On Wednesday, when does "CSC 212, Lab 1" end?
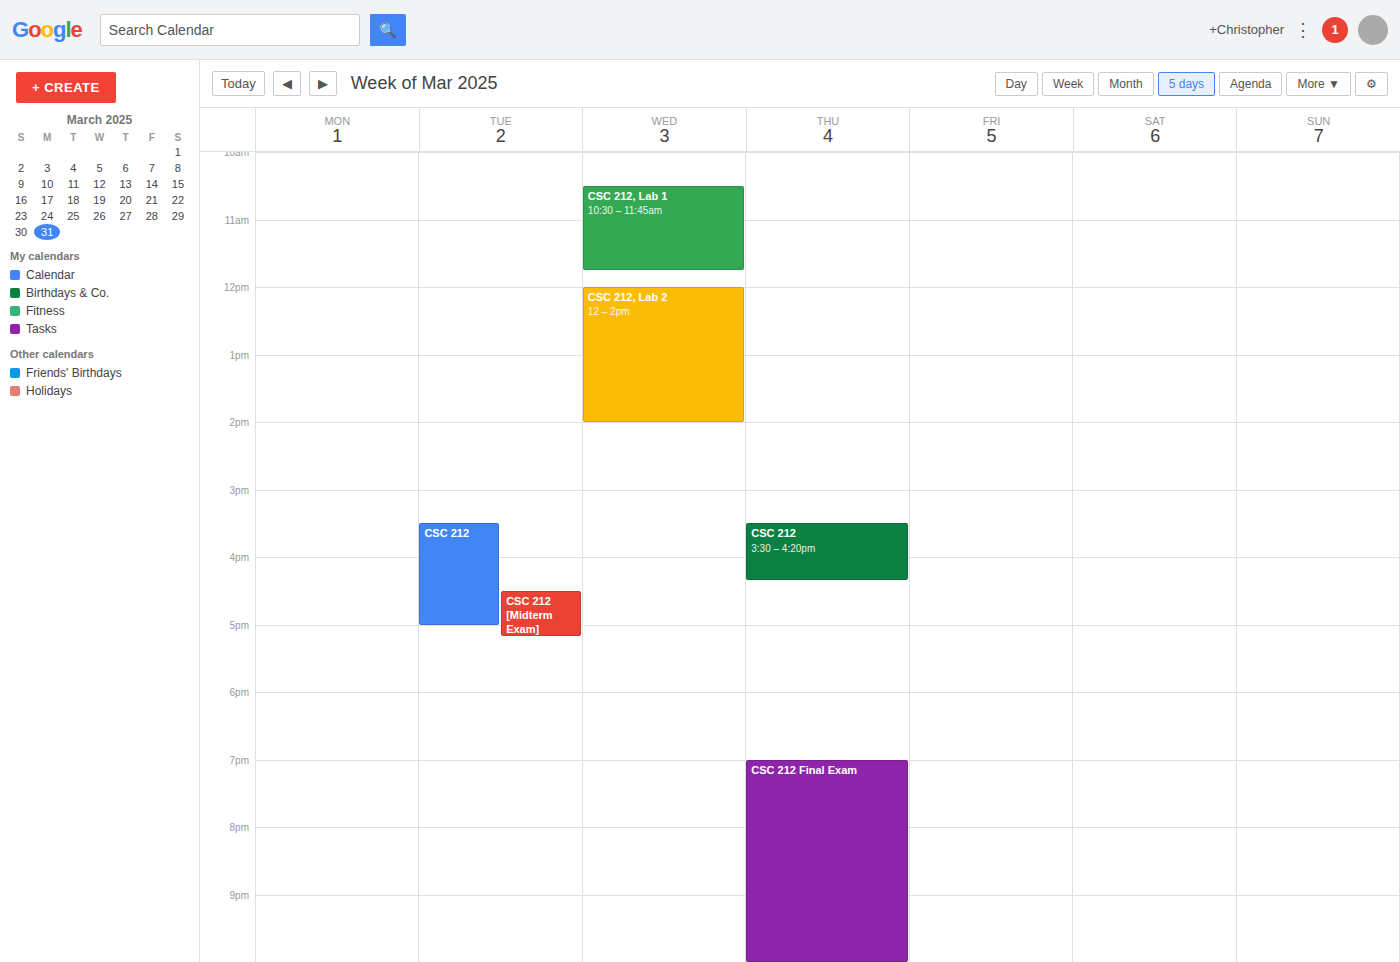
11:45